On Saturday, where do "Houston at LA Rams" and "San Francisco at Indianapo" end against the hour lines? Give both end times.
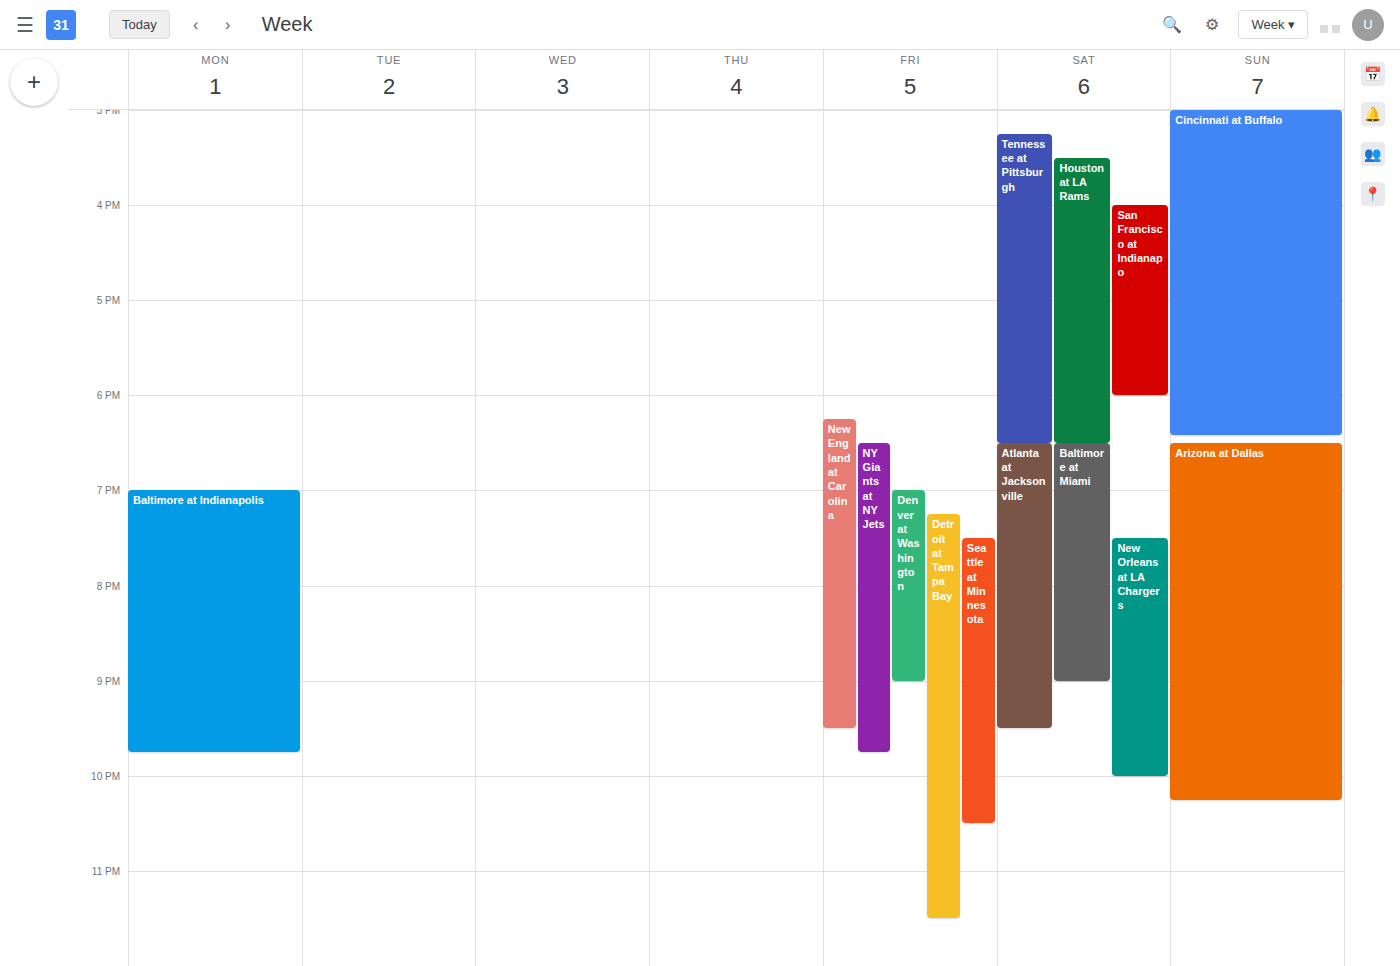
"Houston at LA Rams": 6:30 PM, halfway between the 6 PM and 7 PM lines. "San Francisco at Indianapo": 6:00 PM, exactly on the 6 PM line.